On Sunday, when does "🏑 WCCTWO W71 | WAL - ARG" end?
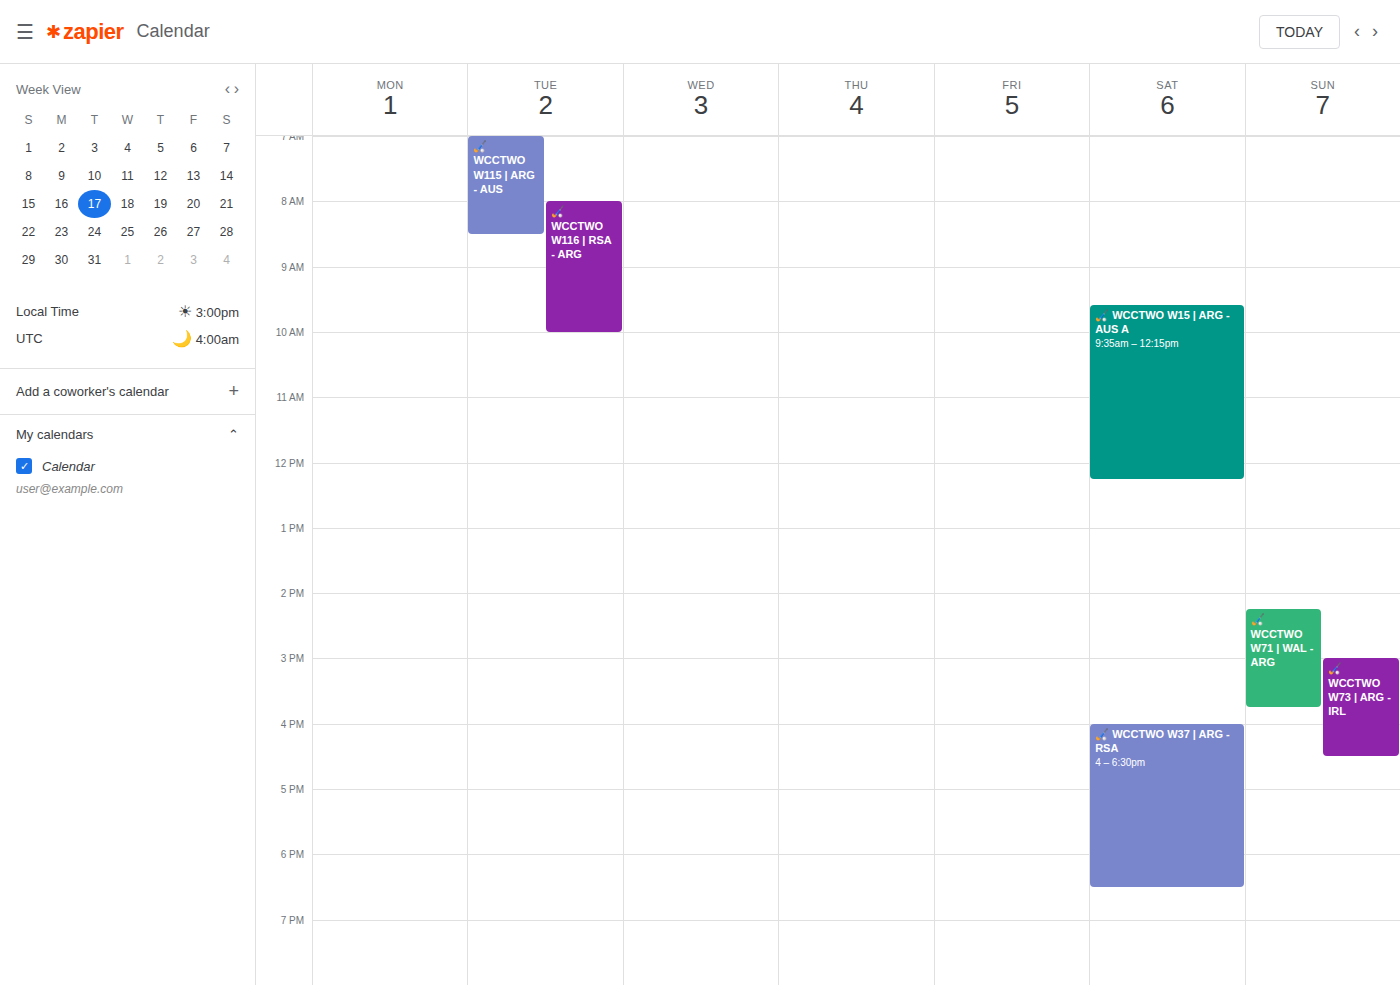
3:45 PM